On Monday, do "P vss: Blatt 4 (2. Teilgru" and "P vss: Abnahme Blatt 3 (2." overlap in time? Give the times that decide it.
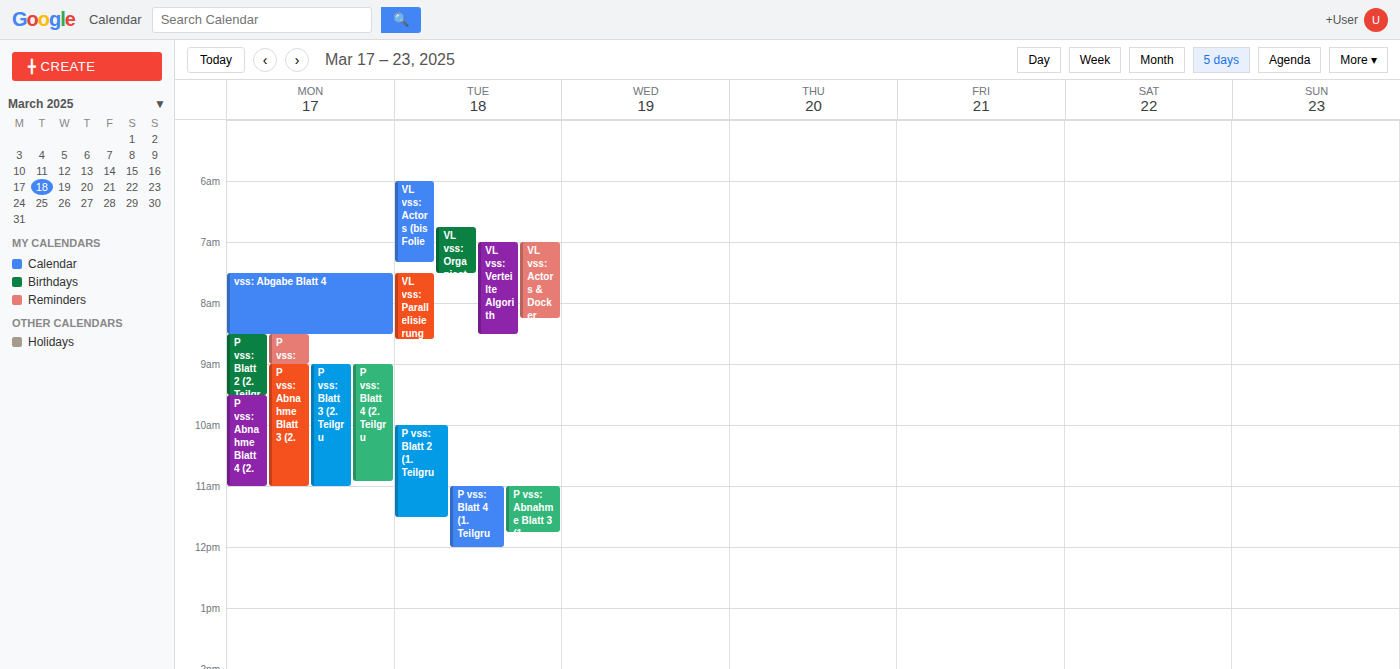
"P vss: Abnahme Blatt 3 (2." starts at 09:00, before "P vss: Blatt 4 (2. Teilgru" ends at 10:55 -- they overlap.